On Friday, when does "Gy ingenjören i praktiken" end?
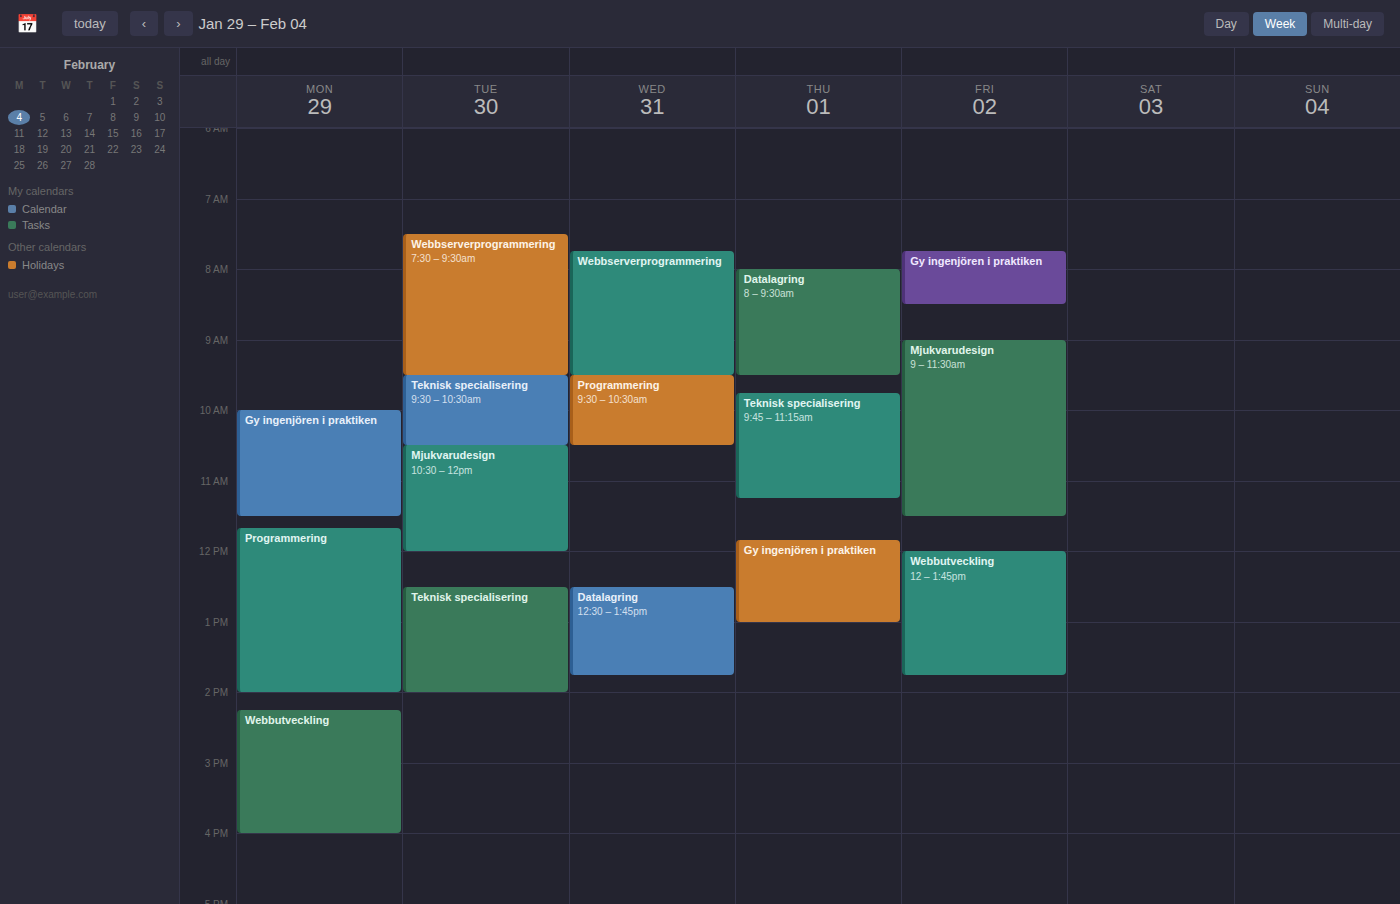
8:30 AM